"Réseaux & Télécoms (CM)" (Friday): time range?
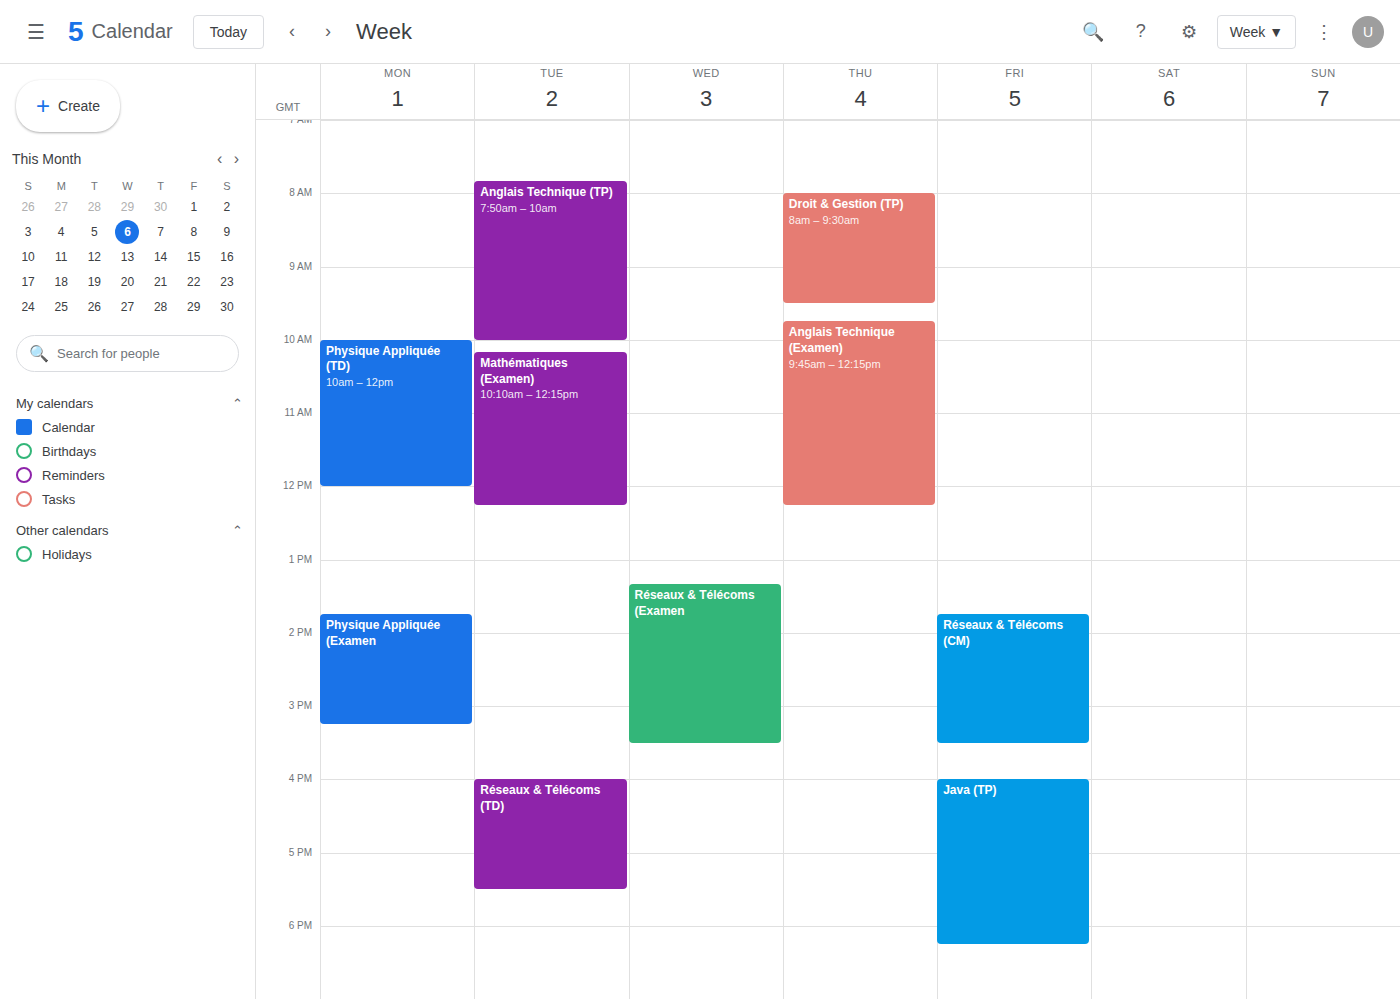
1:45 PM to 3:30 PM